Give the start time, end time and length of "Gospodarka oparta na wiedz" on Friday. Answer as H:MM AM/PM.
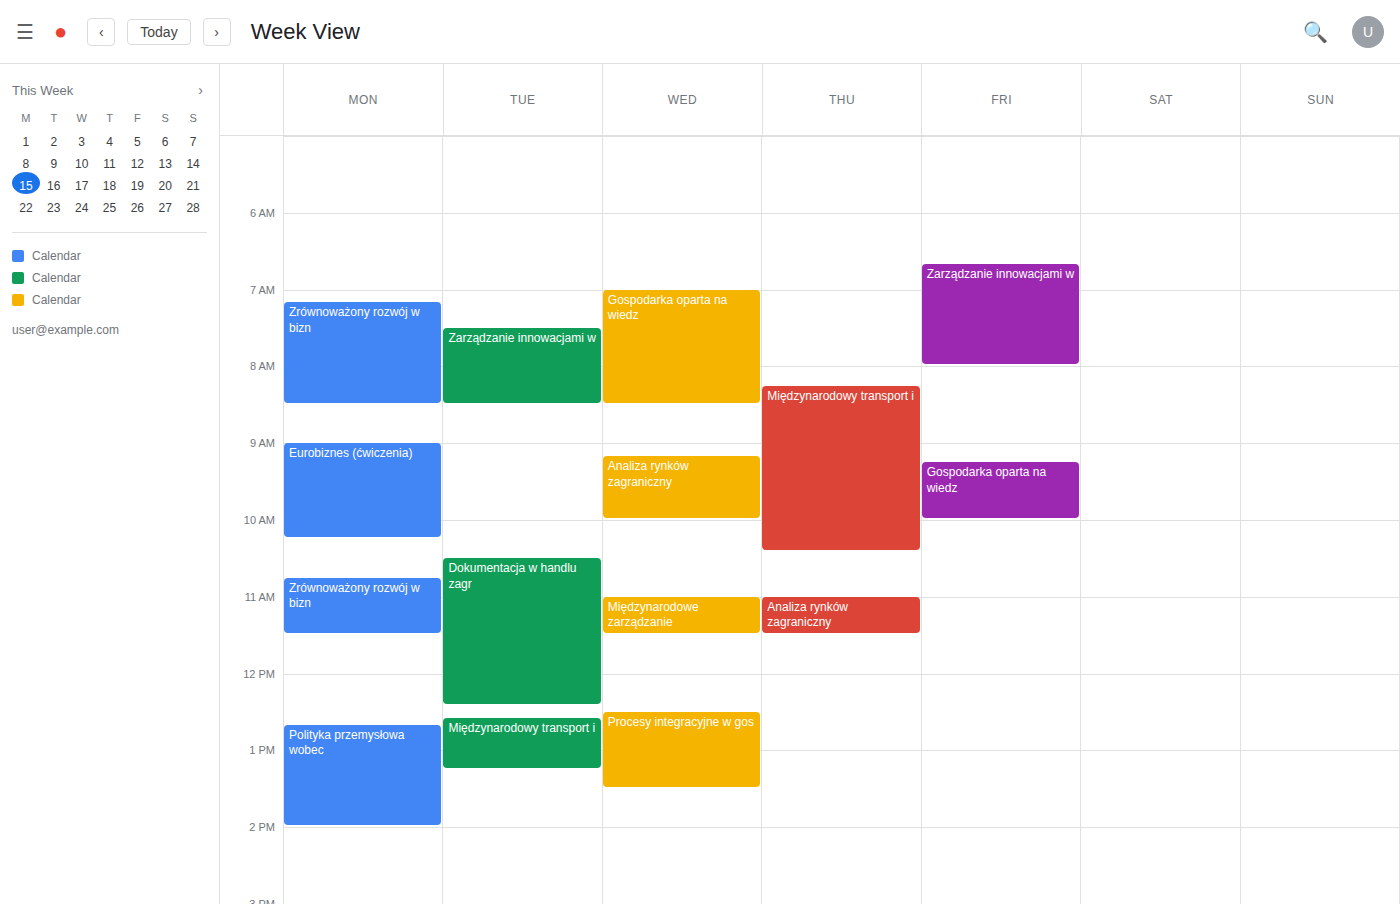
9:15 AM to 10:00 AM, 45 minutes